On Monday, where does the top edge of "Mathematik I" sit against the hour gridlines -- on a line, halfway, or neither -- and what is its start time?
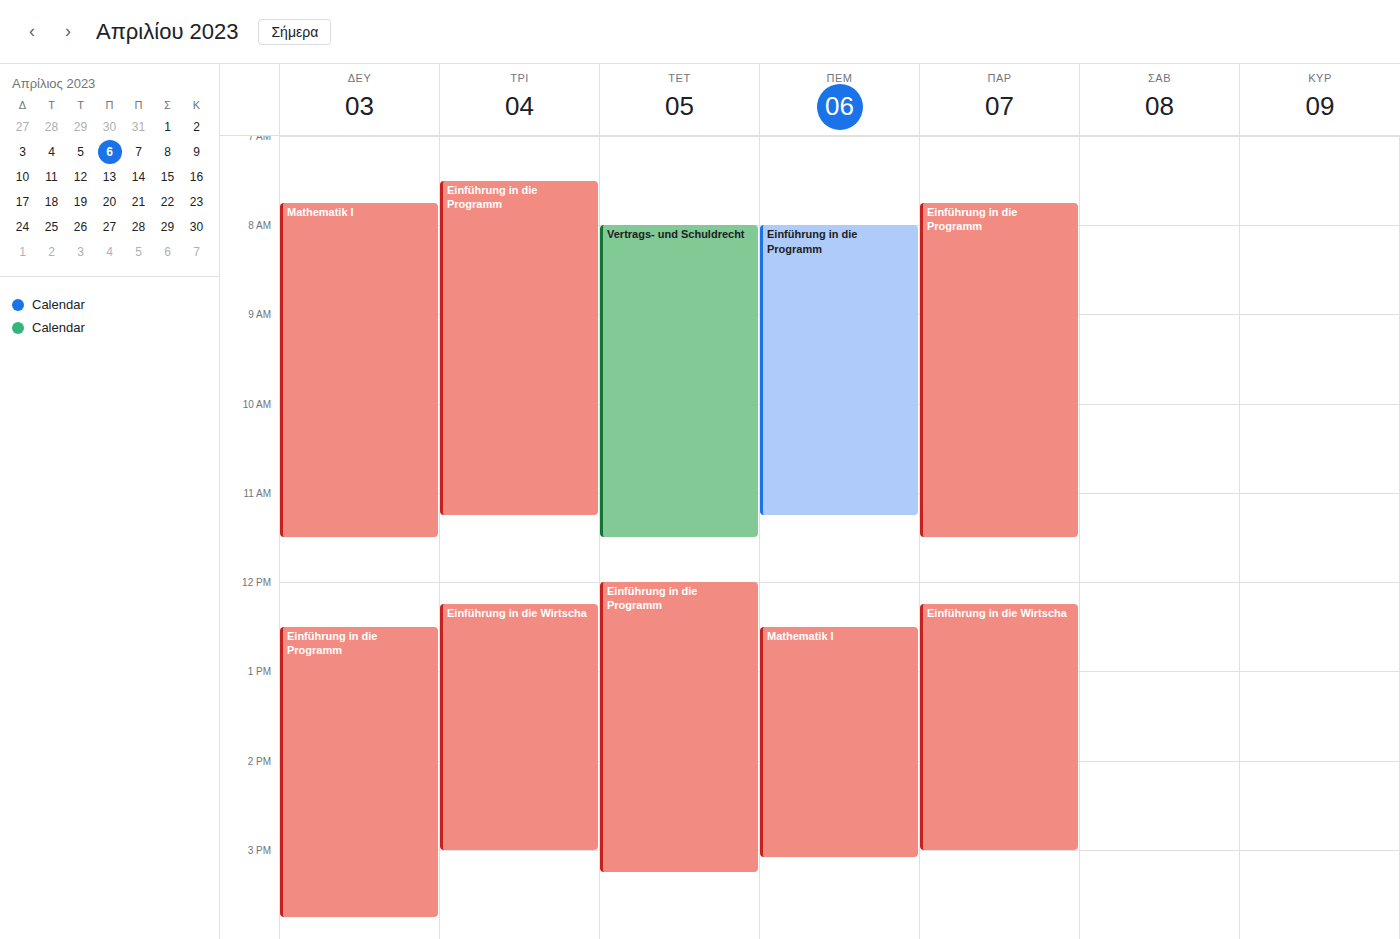
7:45 AM -- neither: three quarters of the way from the 7 AM line to the 8 AM line.